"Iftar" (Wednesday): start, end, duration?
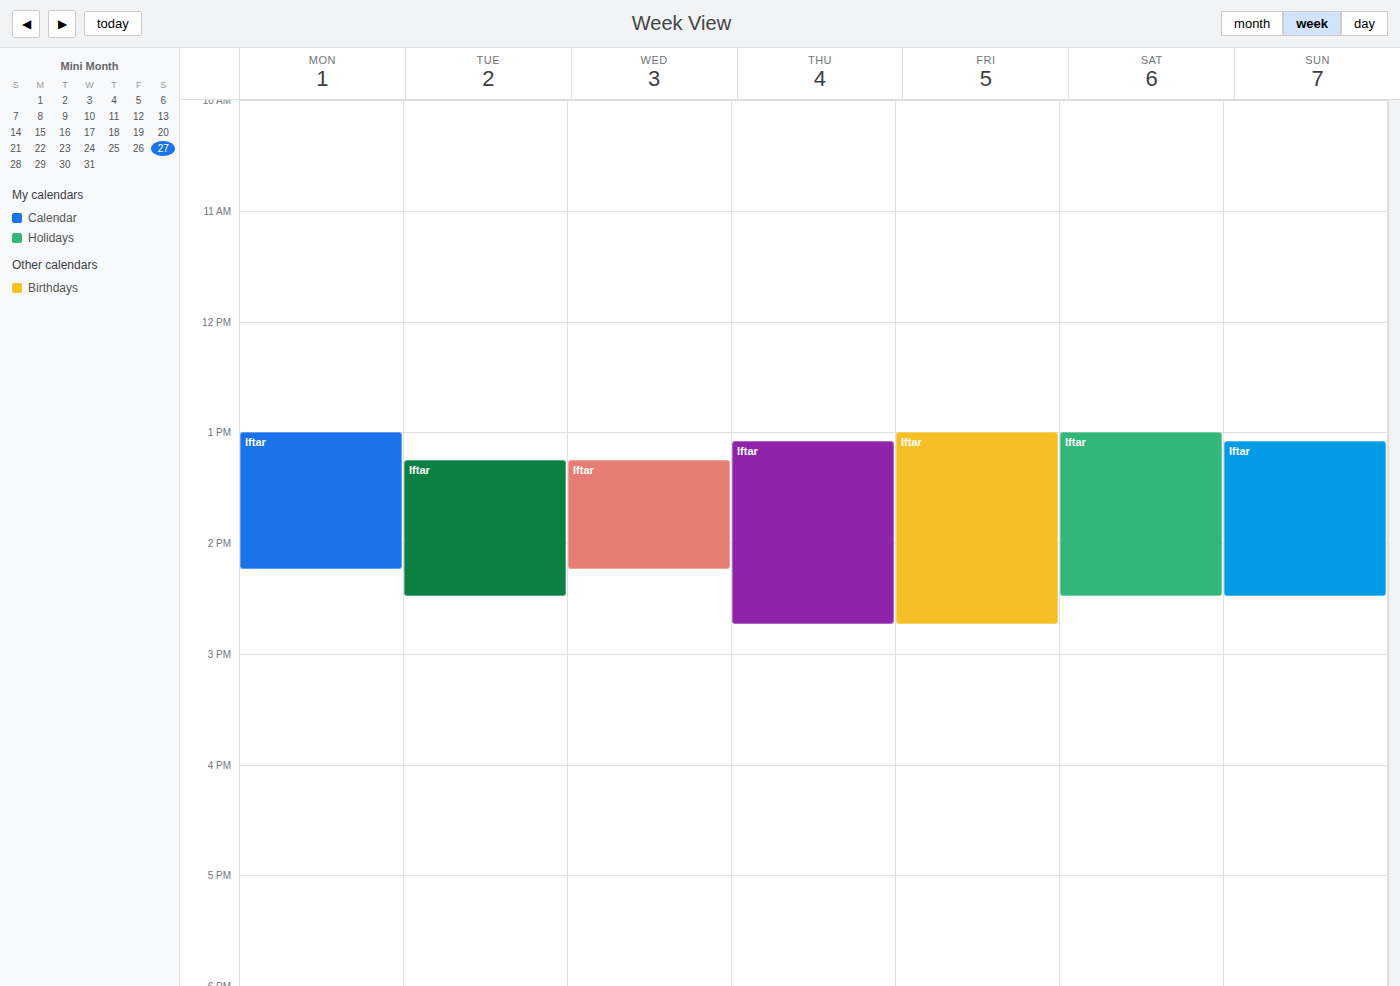
1:15 PM to 2:15 PM, 1 hour